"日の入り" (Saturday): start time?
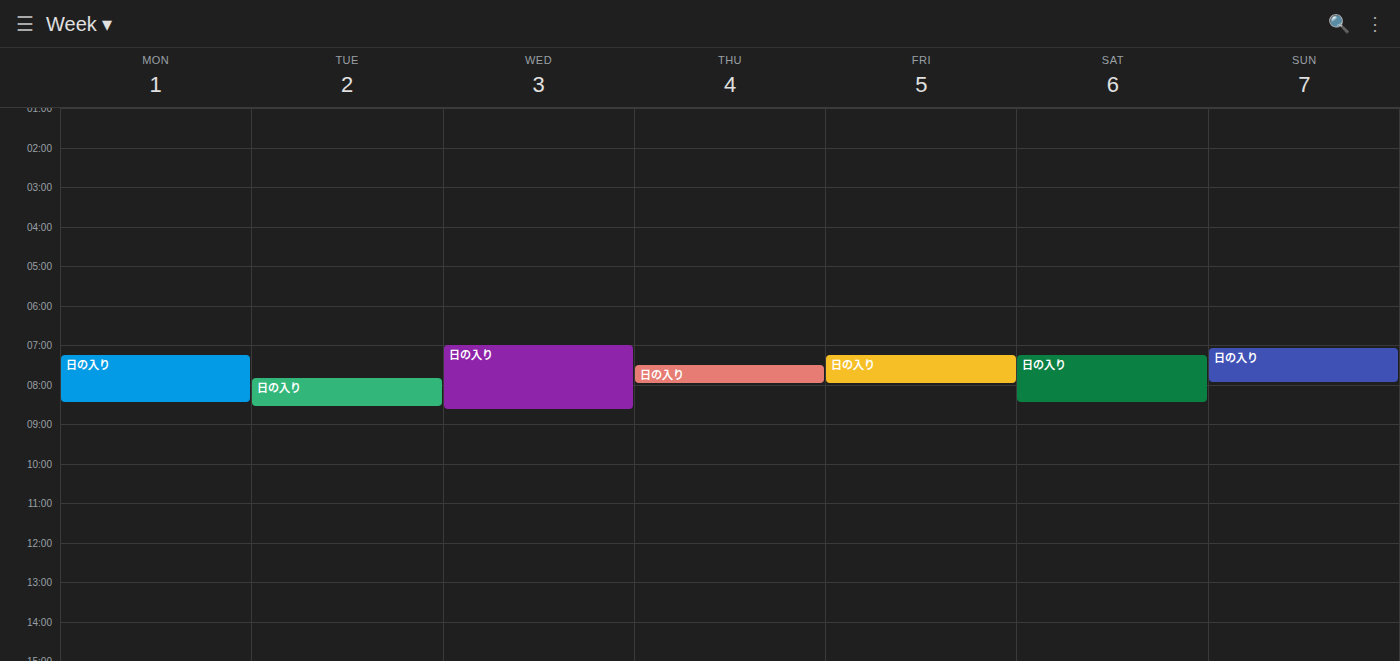
7:15 AM